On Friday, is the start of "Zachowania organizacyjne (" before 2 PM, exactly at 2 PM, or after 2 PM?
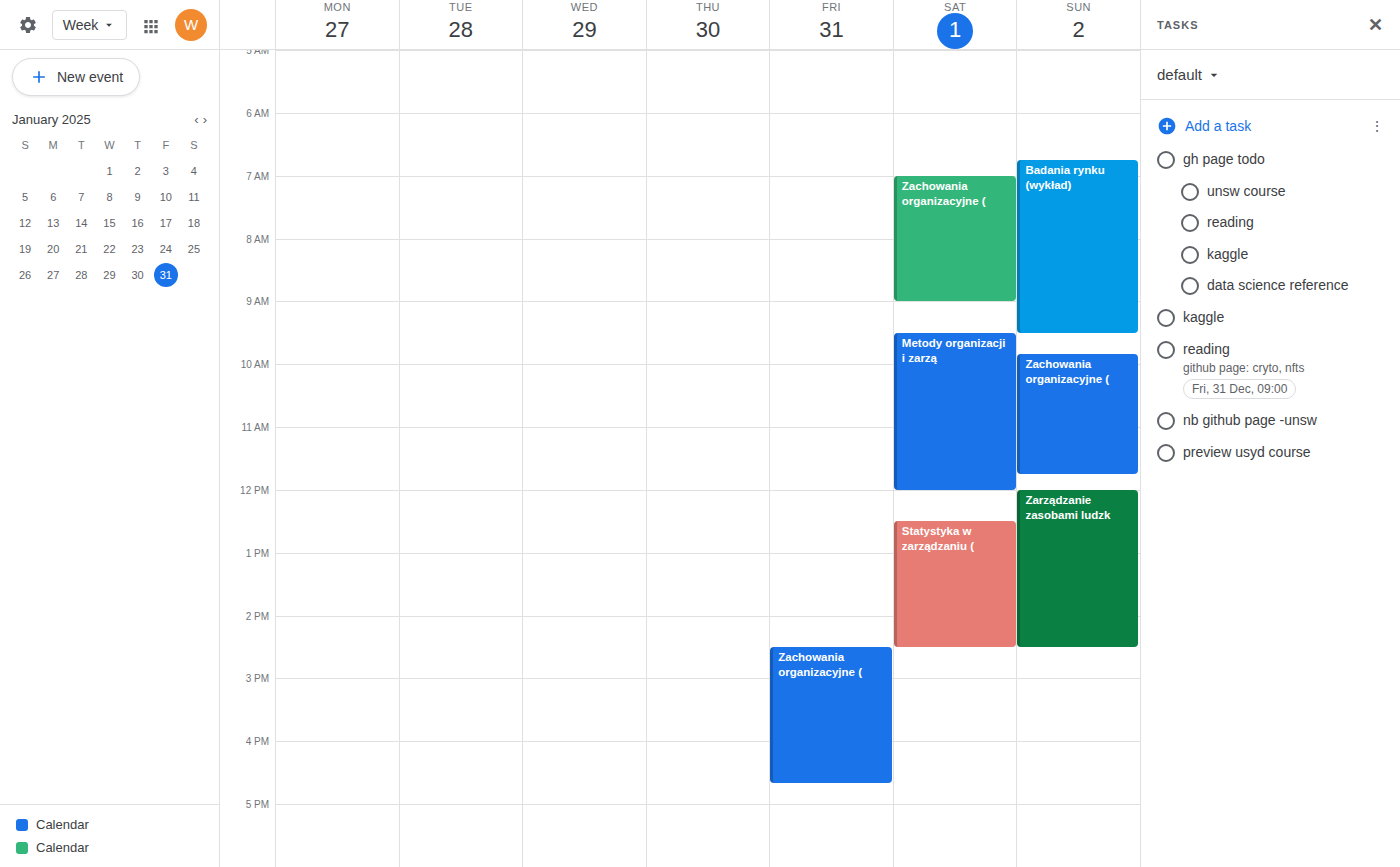
2:30 PM -- after 2 PM, 30 minutes below the 2 PM line.